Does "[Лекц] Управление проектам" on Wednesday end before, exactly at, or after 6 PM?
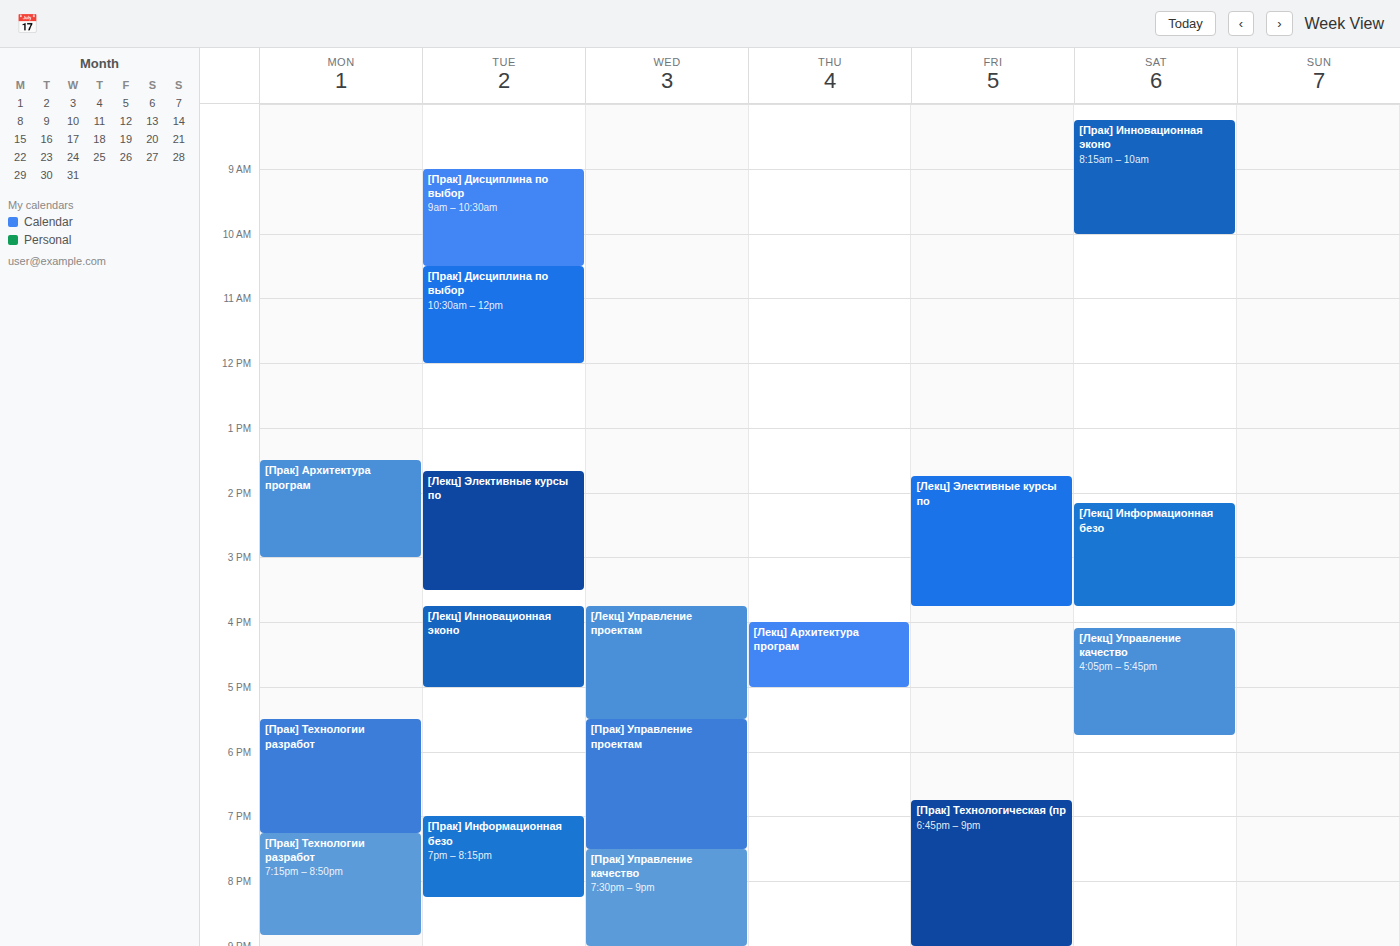
5:30 PM -- before 6 PM, 30 minutes above the 6 PM line.